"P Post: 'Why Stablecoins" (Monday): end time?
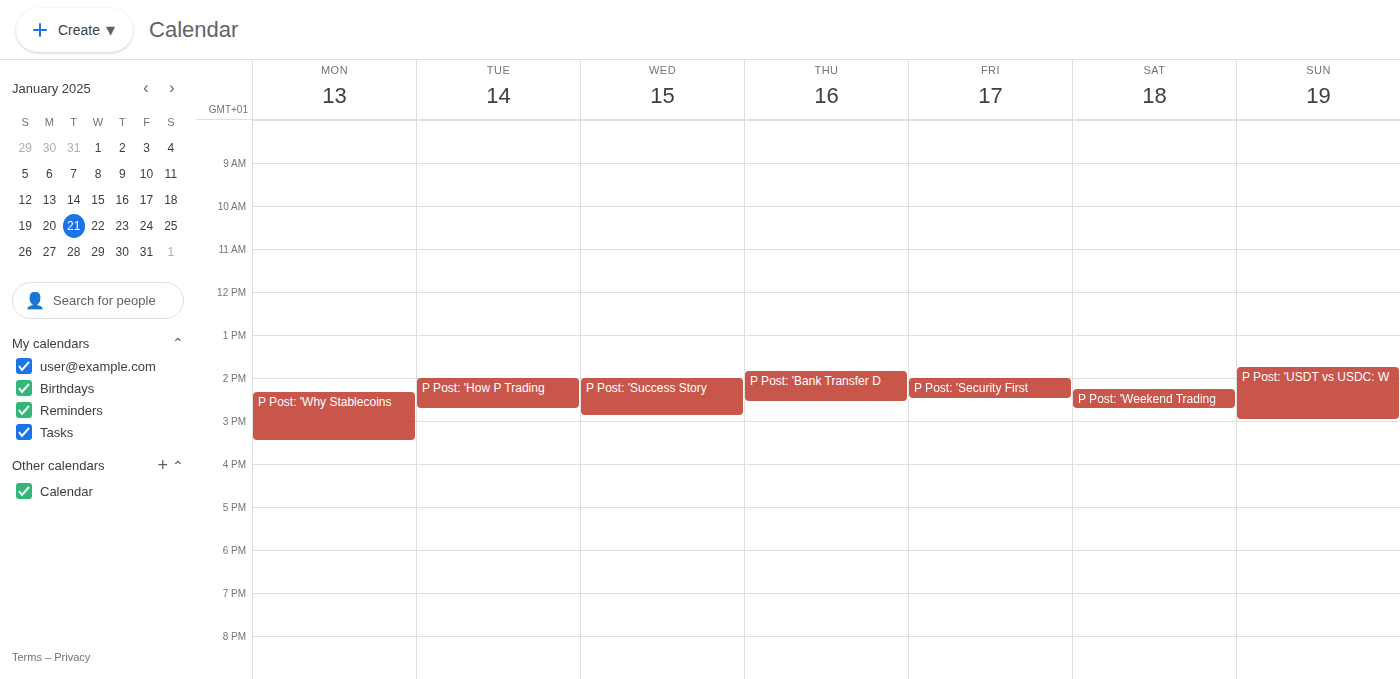
3:30 PM